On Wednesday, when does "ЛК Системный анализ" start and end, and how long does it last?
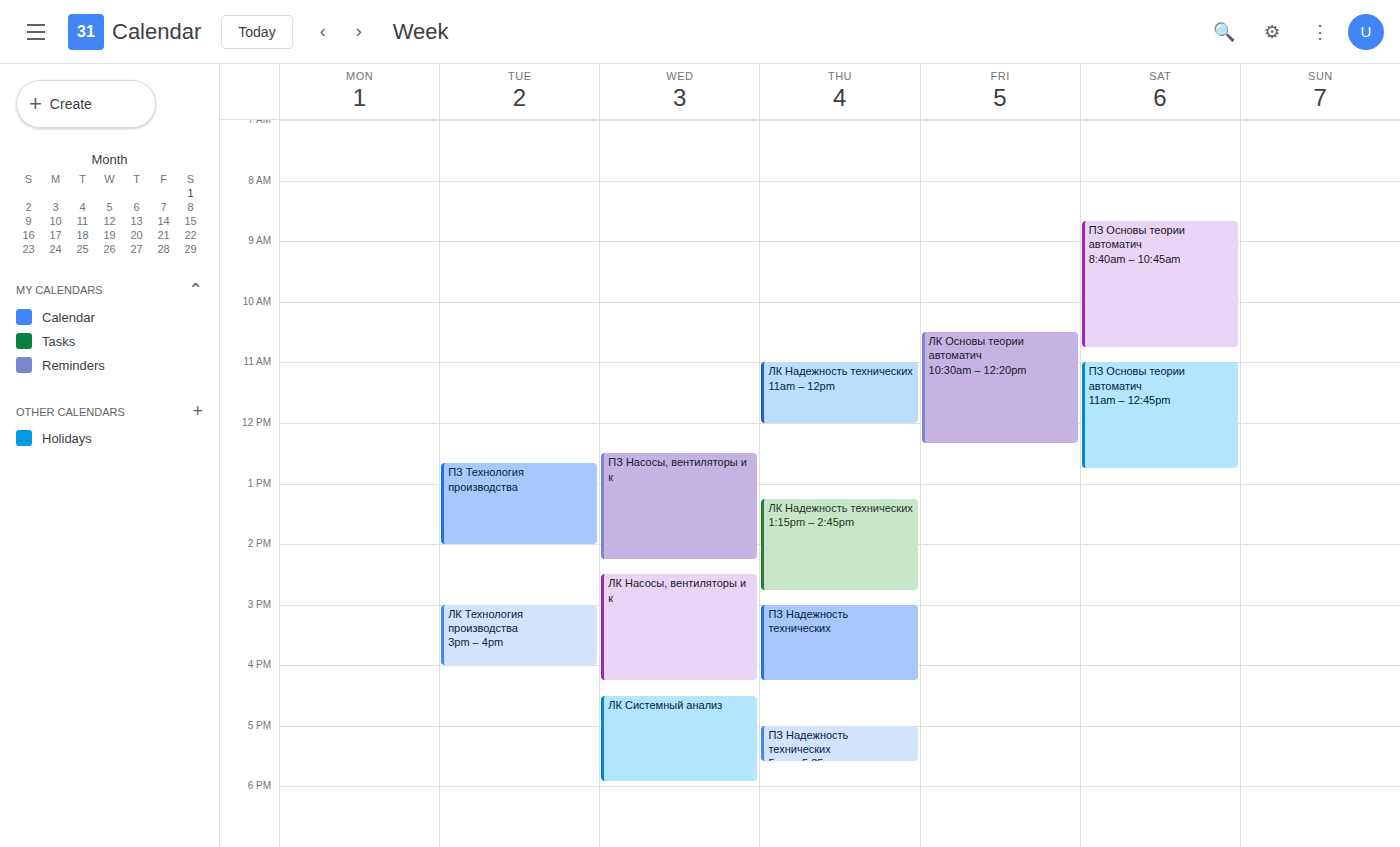
4:30 PM to 5:55 PM, 1 hour 25 minutes